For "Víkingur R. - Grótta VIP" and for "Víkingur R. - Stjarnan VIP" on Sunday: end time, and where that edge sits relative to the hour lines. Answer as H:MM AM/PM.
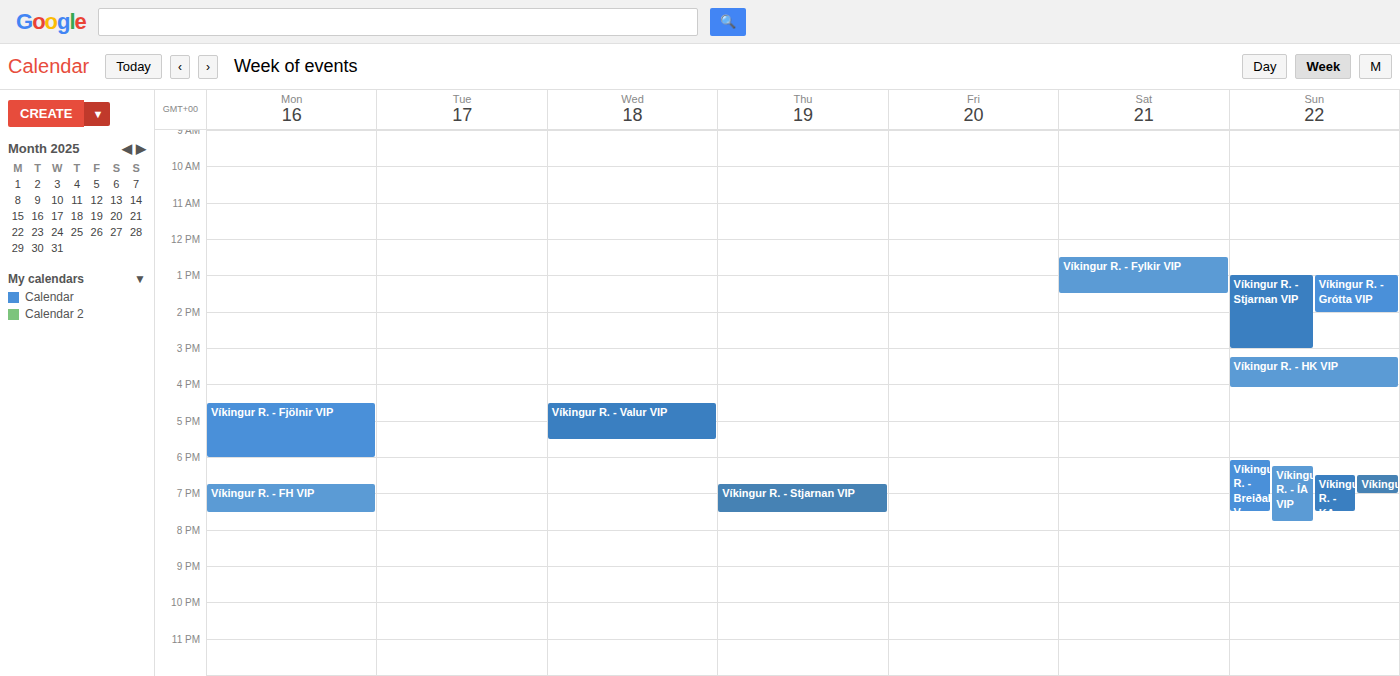
"Víkingur R. - Grótta VIP": 2:00 PM, exactly on the 2 PM line. "Víkingur R. - Stjarnan VIP": 3:00 PM, exactly on the 3 PM line.